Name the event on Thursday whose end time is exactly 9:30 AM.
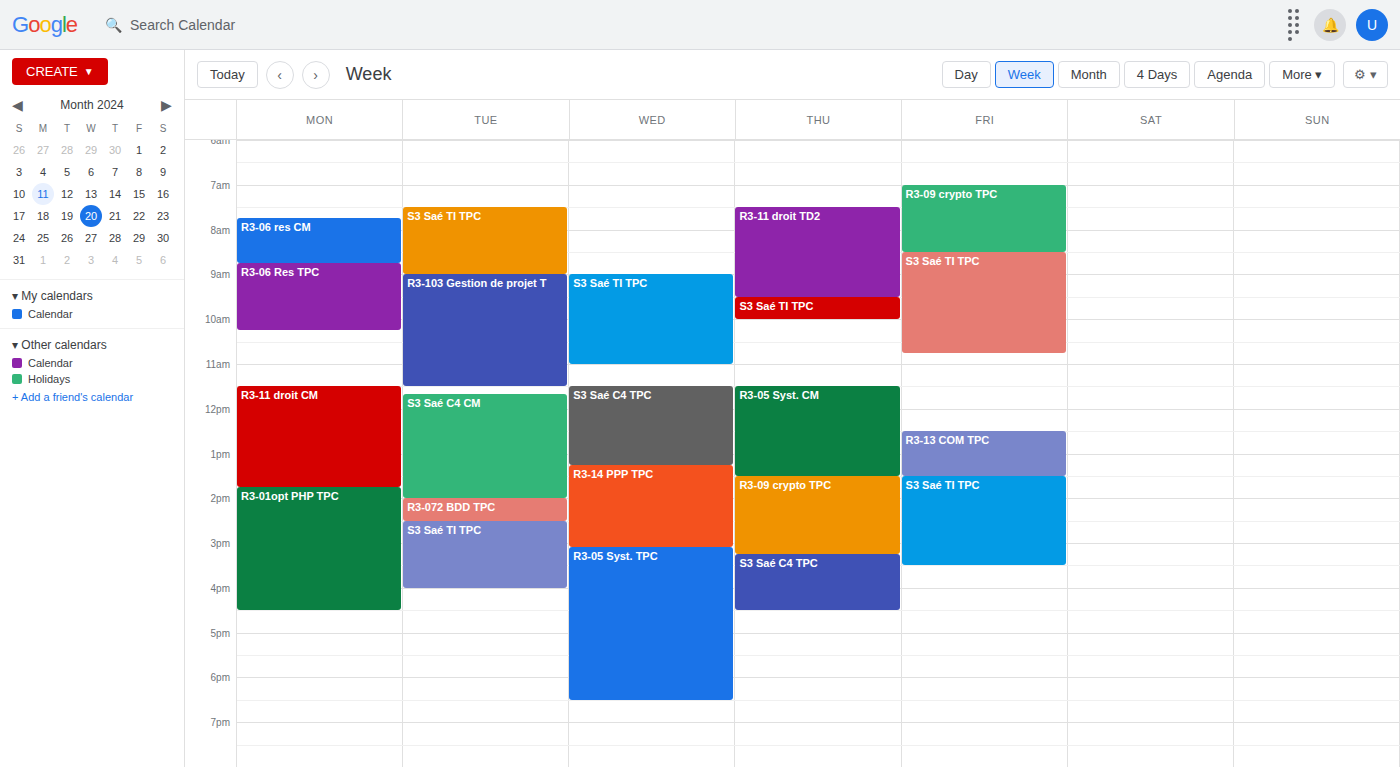
"R3-11 droit TD2"